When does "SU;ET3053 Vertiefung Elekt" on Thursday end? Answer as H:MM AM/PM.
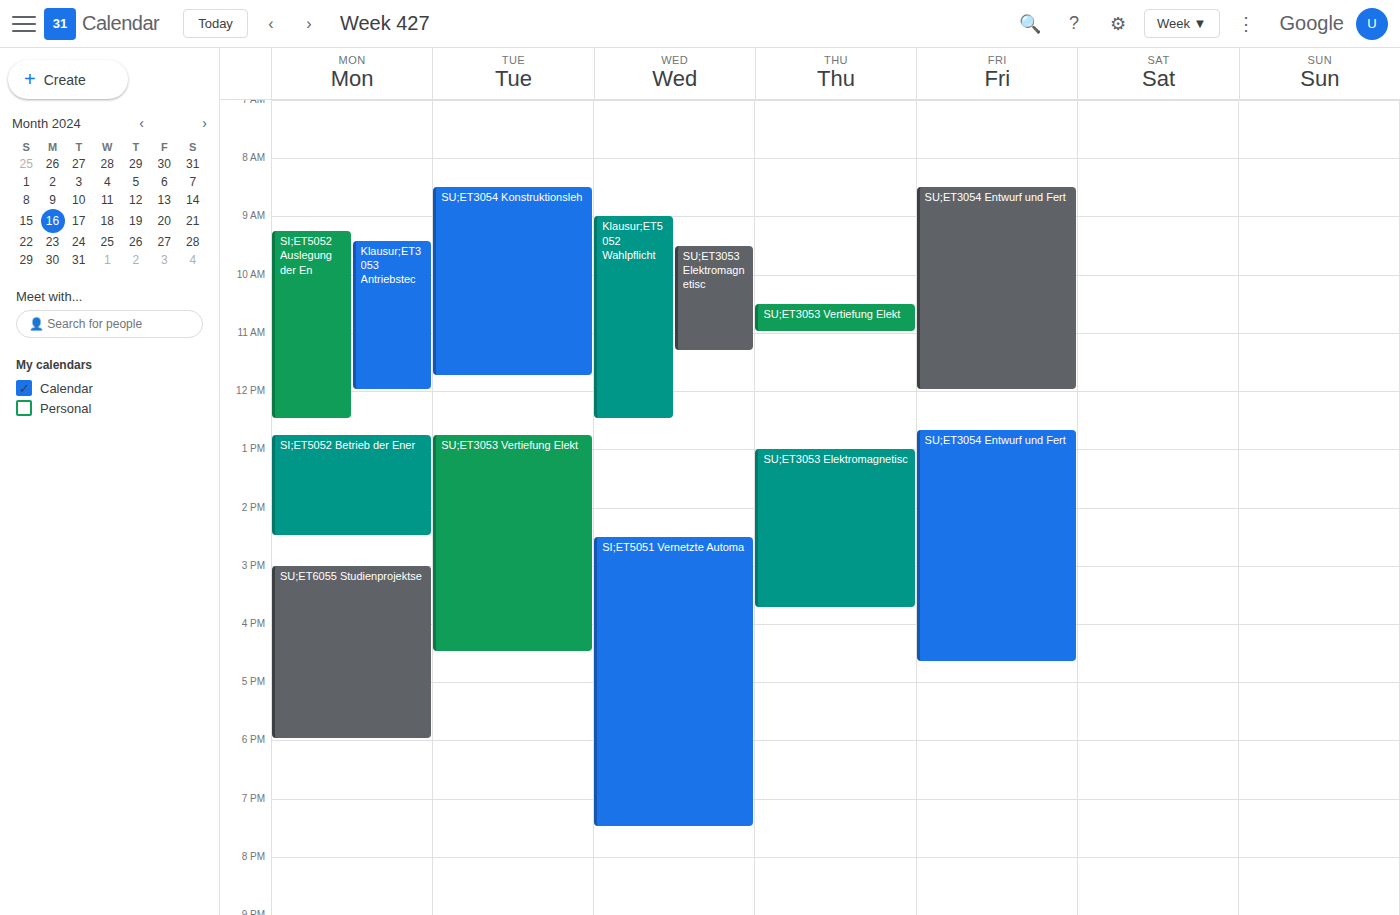
11:00 AM